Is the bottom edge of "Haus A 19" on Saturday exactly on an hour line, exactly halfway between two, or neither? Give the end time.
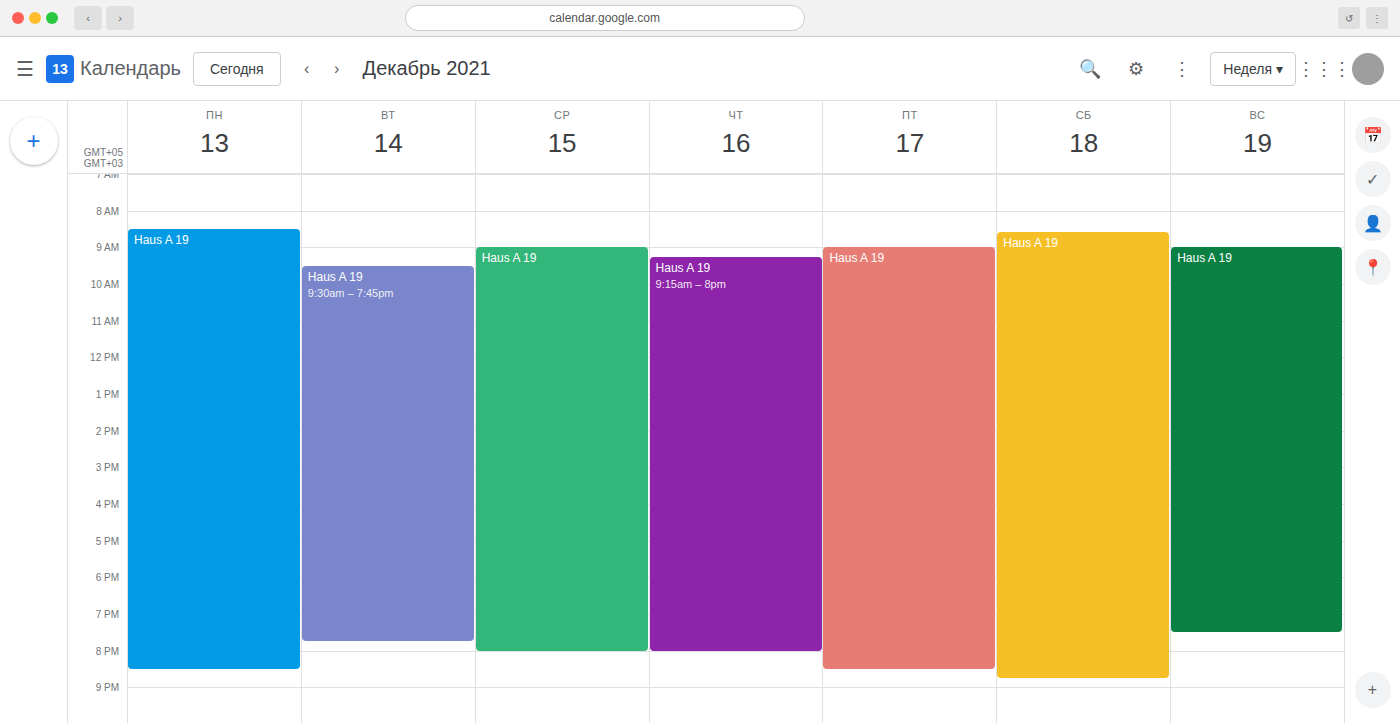
20:45 -- neither: three quarters of the way from the 20:00 line to the 21:00 line.